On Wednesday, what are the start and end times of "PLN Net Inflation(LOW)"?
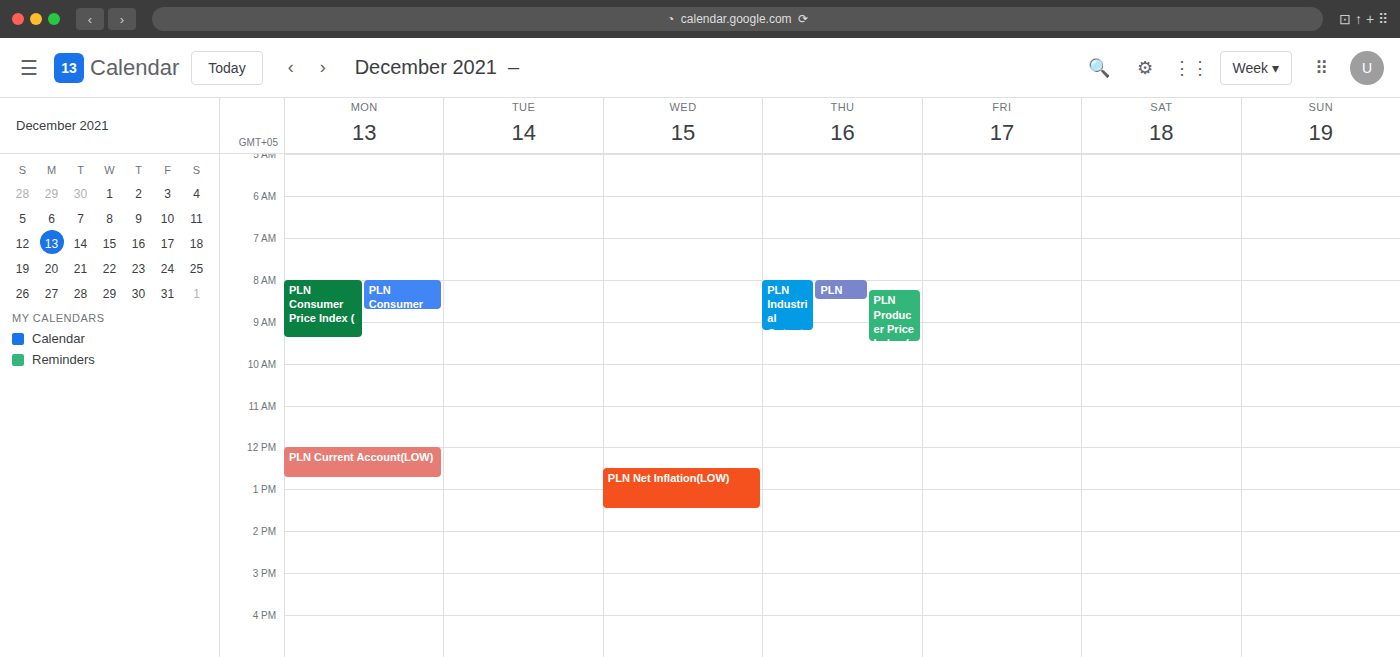
12:30 PM to 1:30 PM